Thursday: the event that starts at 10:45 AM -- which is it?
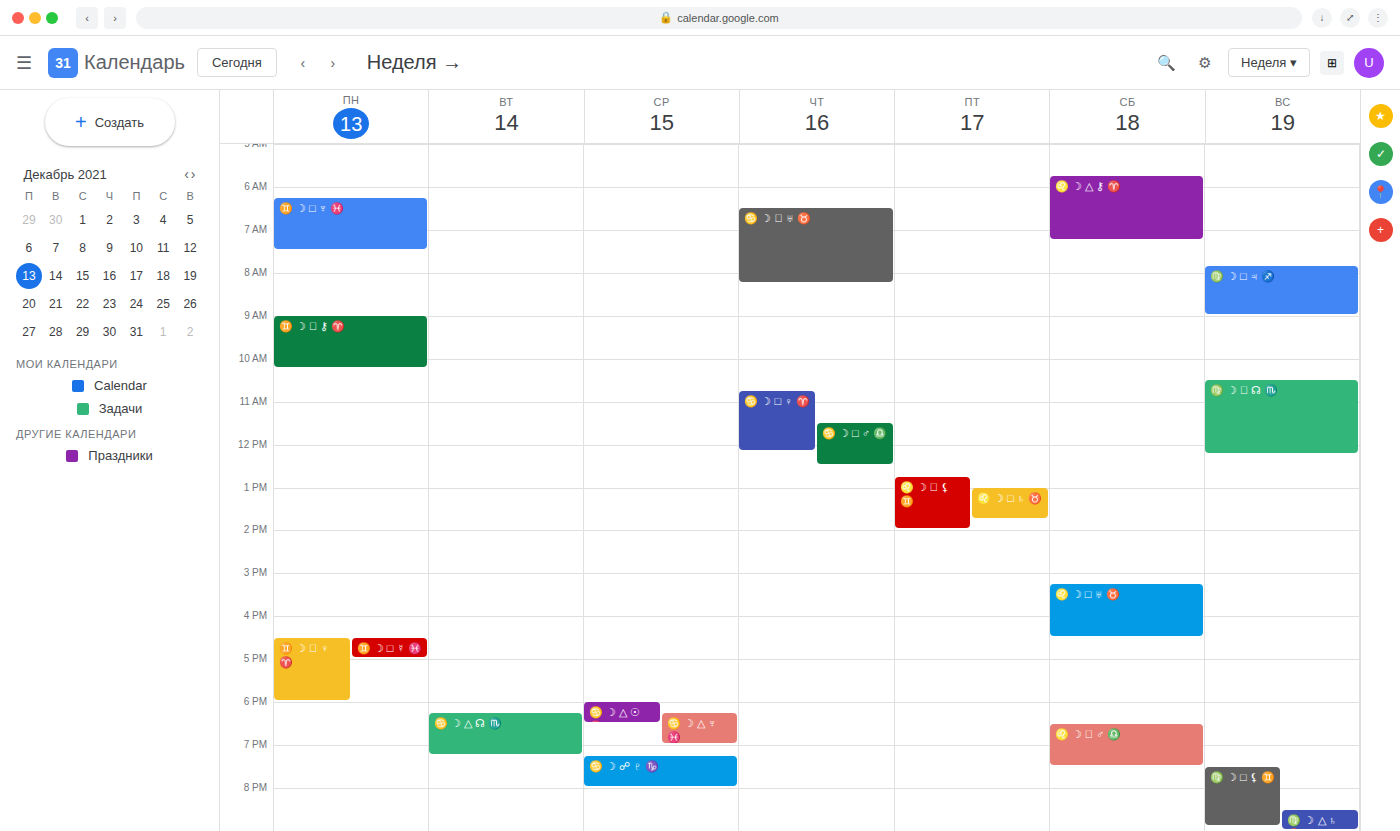
"♋️ ☽ □ ♀ ♈️"